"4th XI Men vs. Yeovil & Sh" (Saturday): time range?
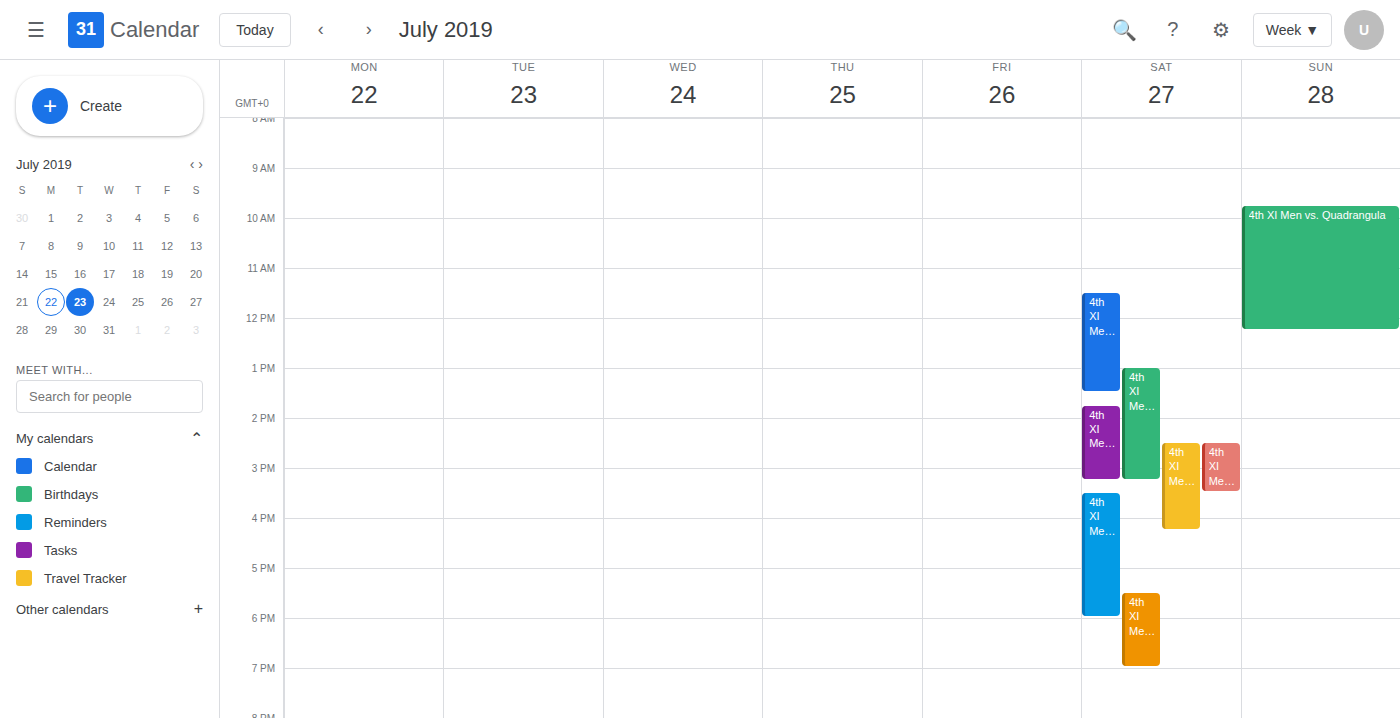
1:45 PM to 3:15 PM